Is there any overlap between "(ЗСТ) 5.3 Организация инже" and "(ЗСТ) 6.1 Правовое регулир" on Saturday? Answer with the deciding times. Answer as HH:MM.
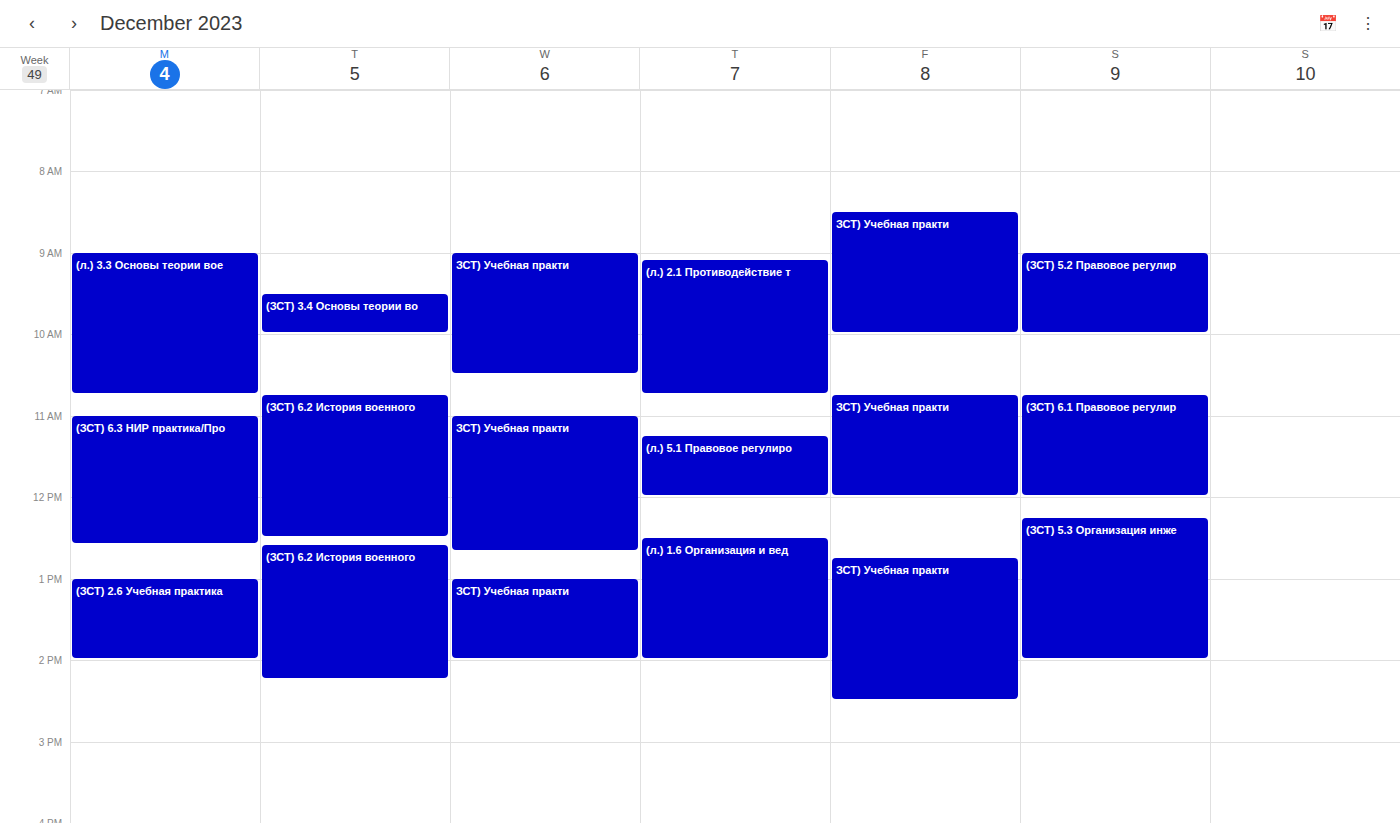
"(ЗСТ) 6.1 Правовое регулир" ends at 12:00 and "(ЗСТ) 5.3 Организация инже" starts at 12:15 -- no overlap.